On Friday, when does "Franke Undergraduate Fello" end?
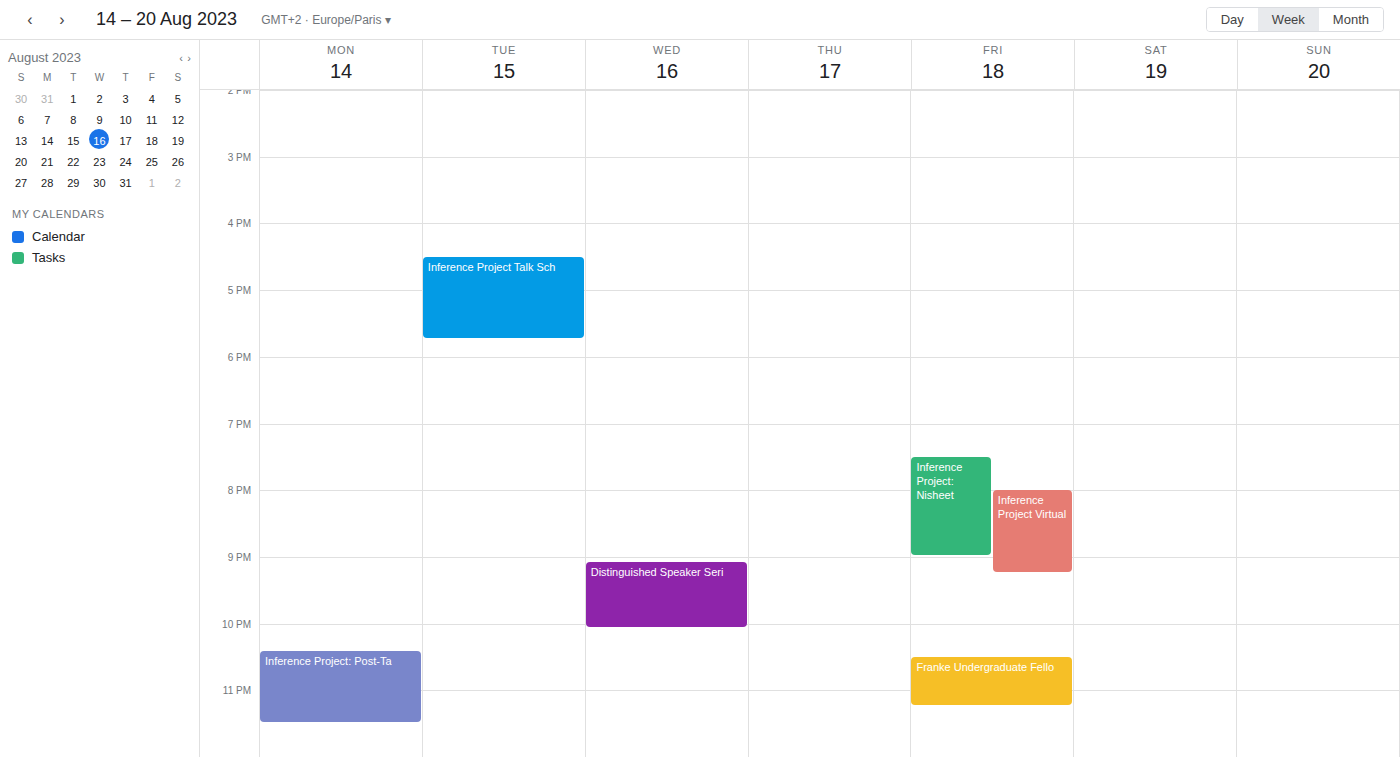
11:15 PM